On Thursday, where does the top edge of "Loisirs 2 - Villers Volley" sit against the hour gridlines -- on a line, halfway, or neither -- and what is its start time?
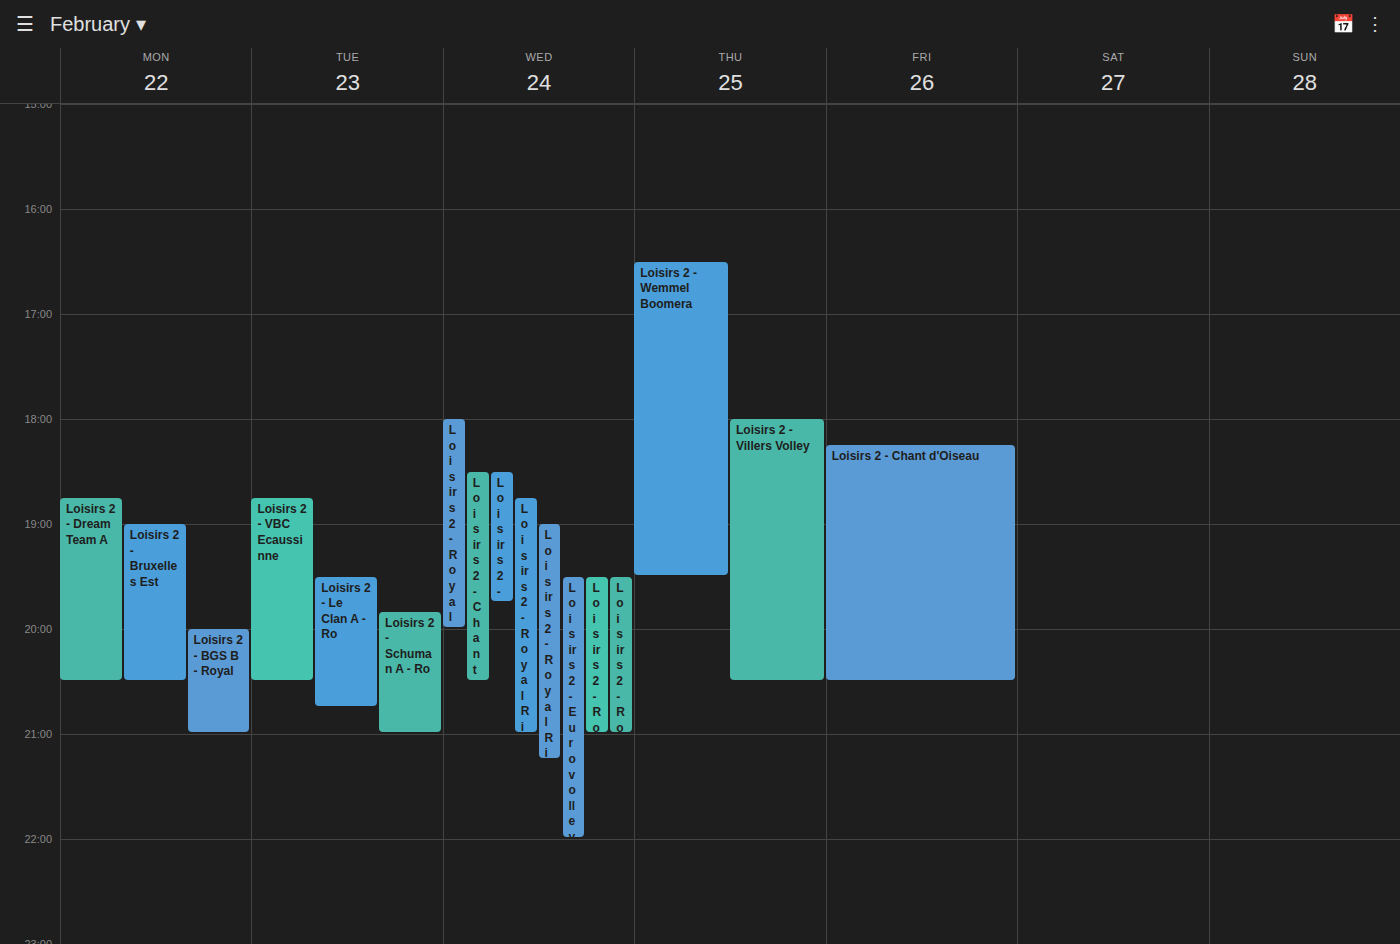
6:00 PM -- exactly on the 6 PM line.